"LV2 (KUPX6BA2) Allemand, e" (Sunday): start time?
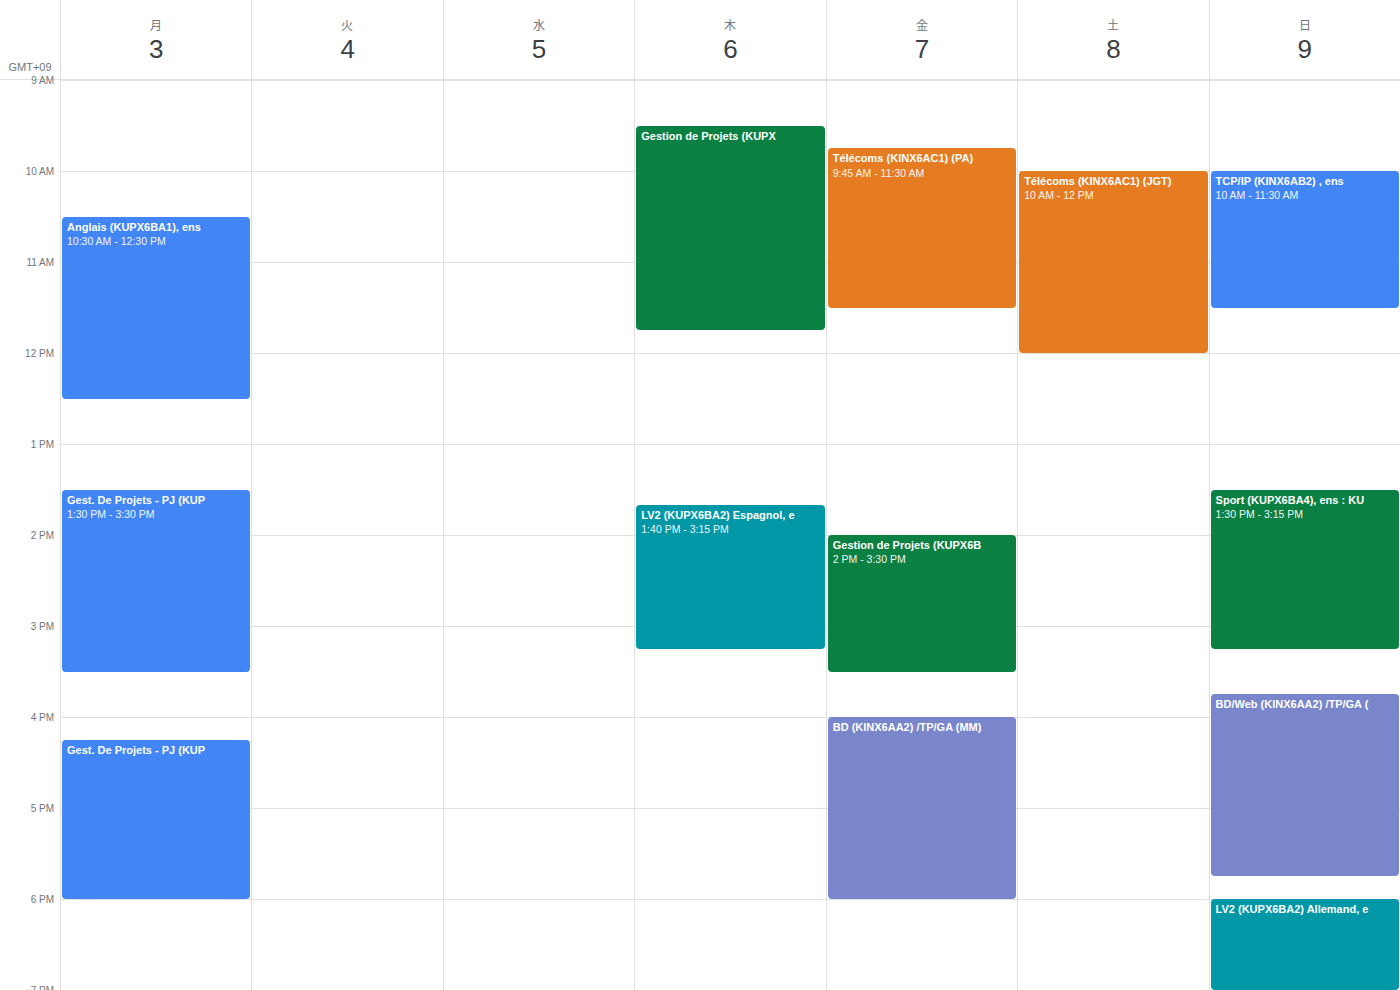
18:00